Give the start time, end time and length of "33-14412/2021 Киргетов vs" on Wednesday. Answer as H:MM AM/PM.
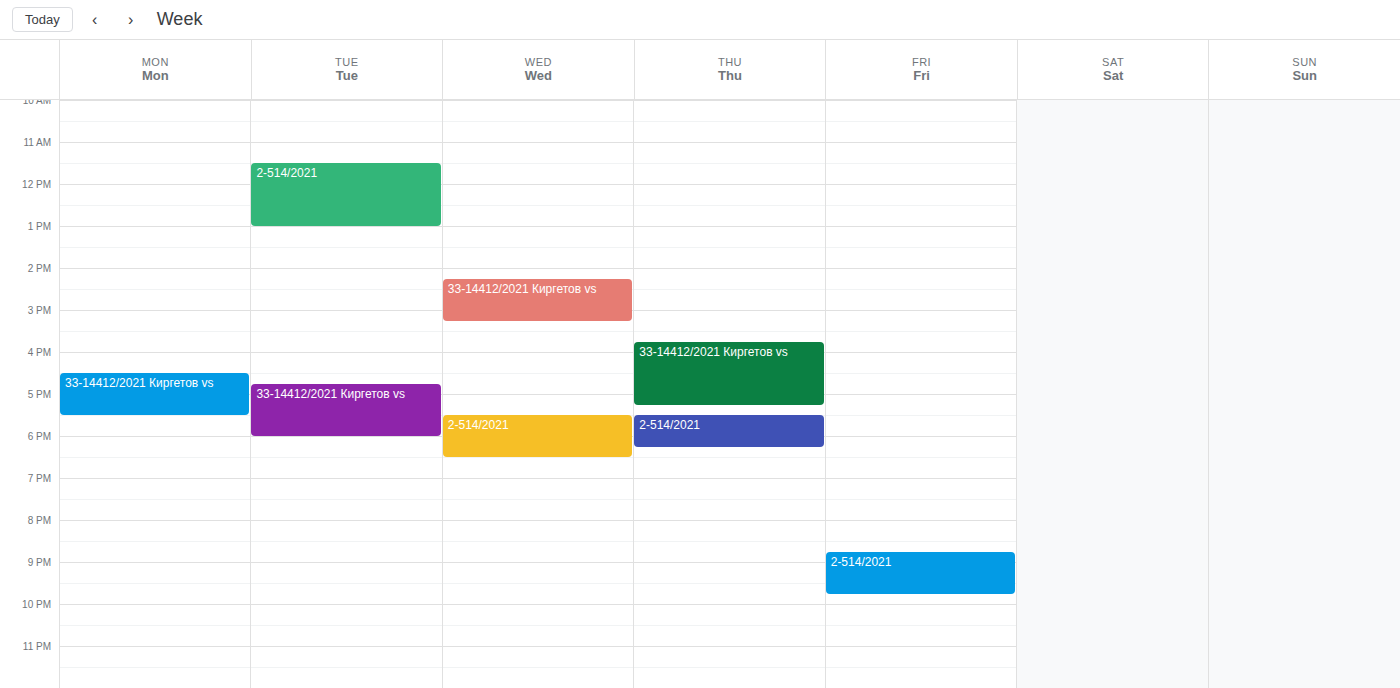
2:15 PM to 3:15 PM, 1 hour